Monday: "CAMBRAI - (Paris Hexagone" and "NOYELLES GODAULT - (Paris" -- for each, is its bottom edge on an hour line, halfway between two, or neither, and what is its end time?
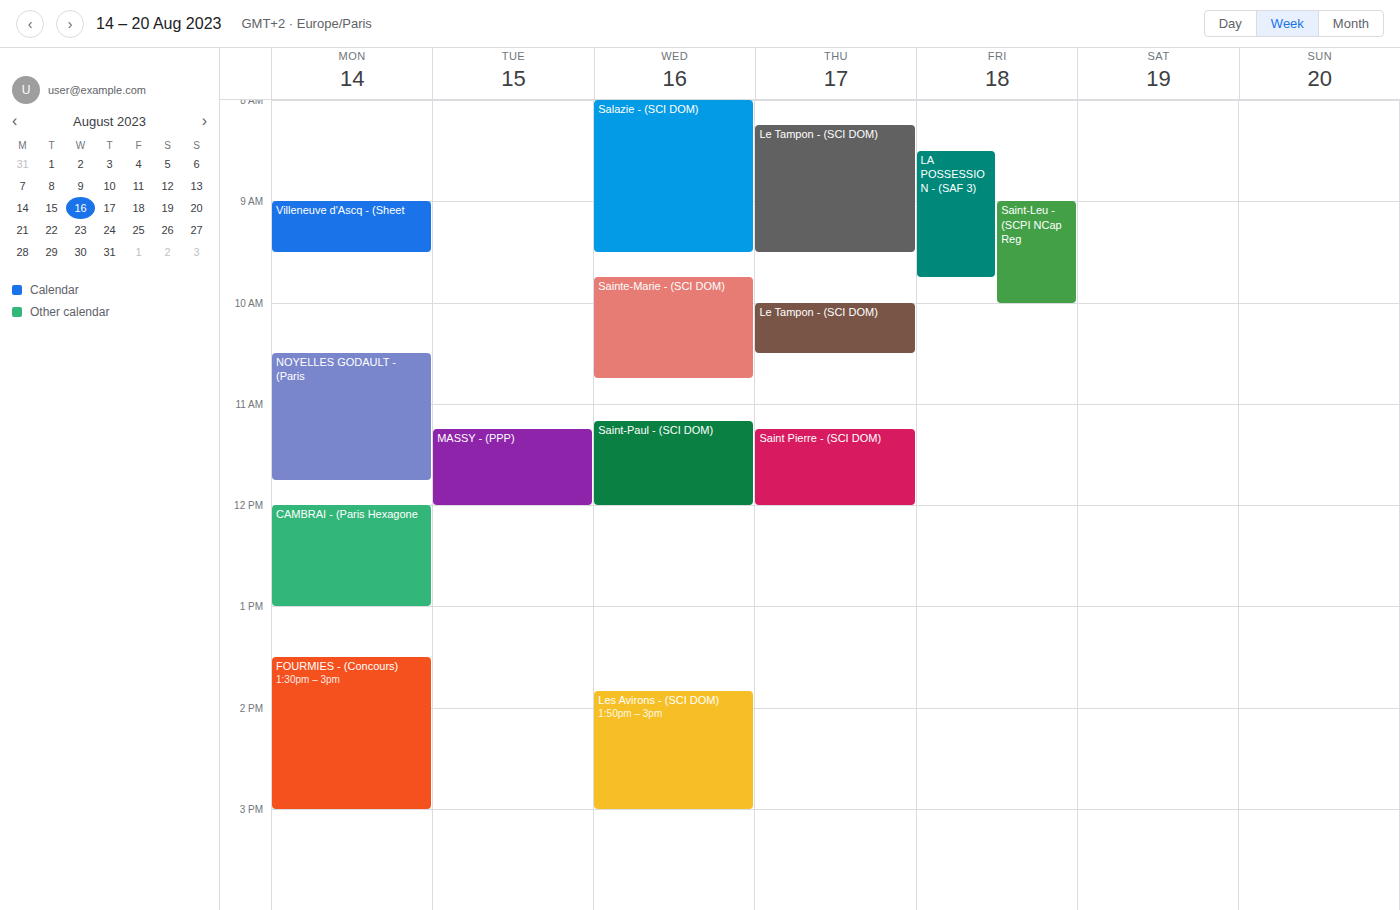
"CAMBRAI - (Paris Hexagone": 13:00, exactly on the 13:00 line. "NOYELLES GODAULT - (Paris": 11:45, neither: three quarters of the way from the 11:00 line to the 12:00 line.